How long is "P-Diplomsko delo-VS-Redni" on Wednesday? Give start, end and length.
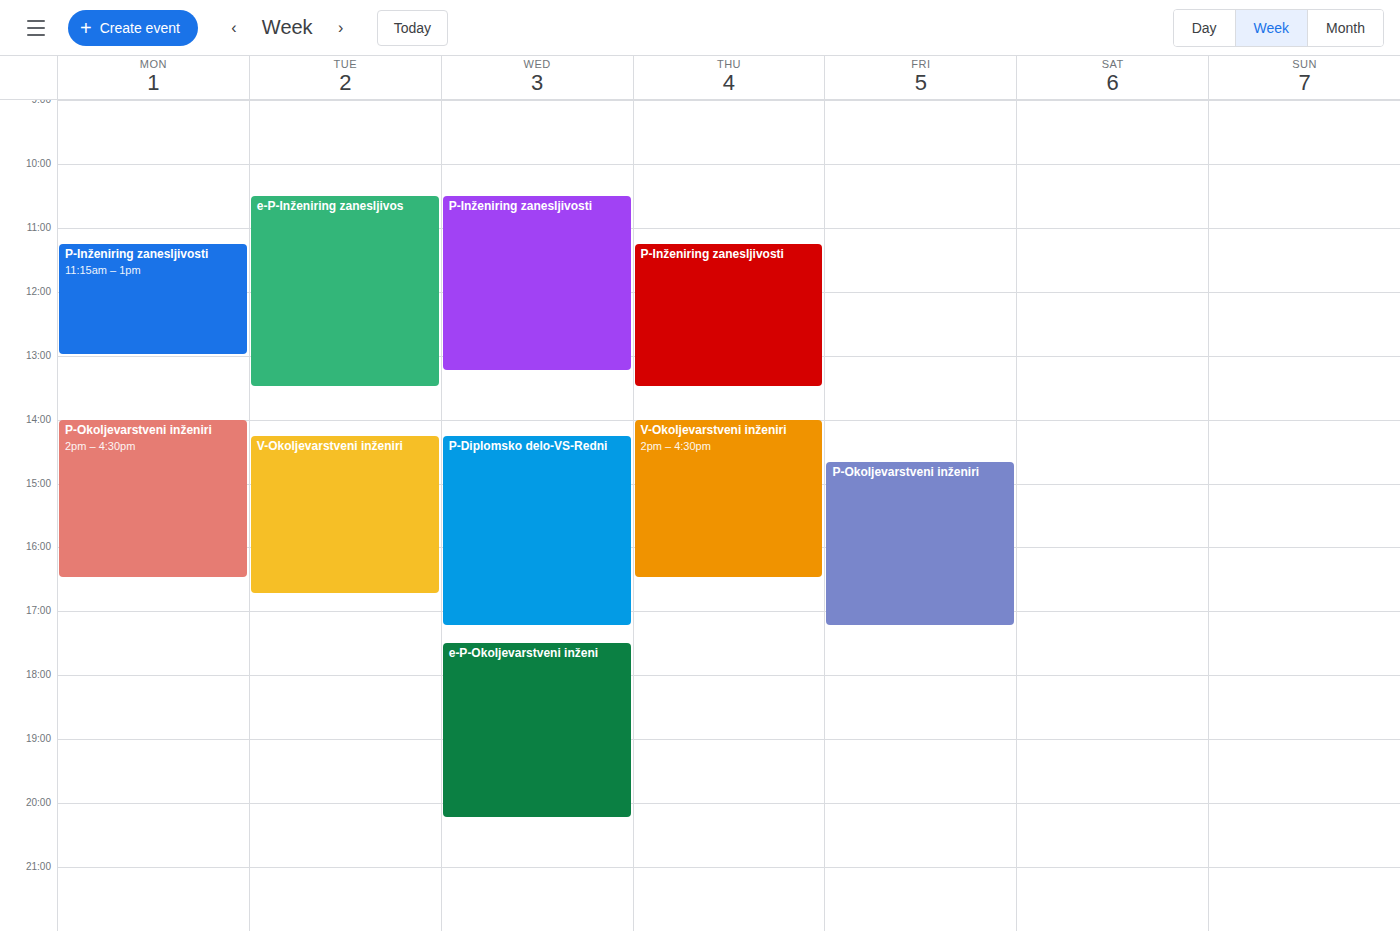
2:15 PM to 5:15 PM, 3 hours